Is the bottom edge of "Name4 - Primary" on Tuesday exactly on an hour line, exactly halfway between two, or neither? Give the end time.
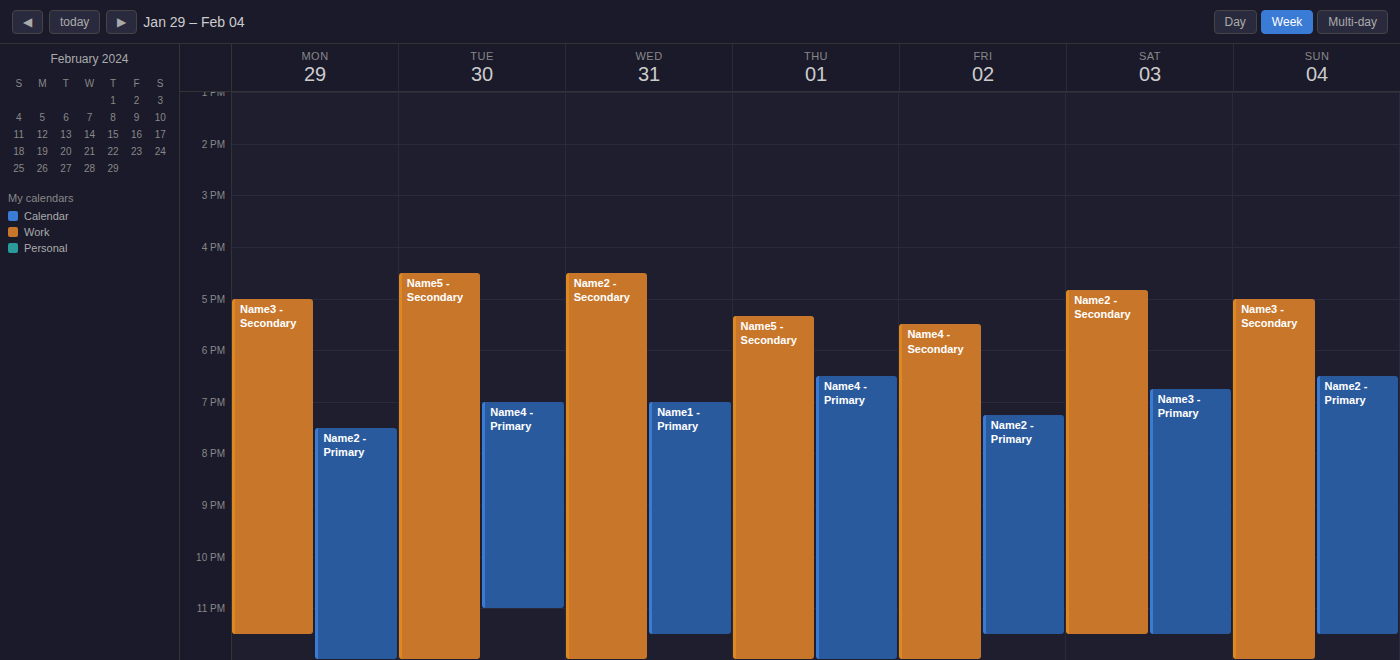
11:00 PM -- exactly on the 11 PM line.